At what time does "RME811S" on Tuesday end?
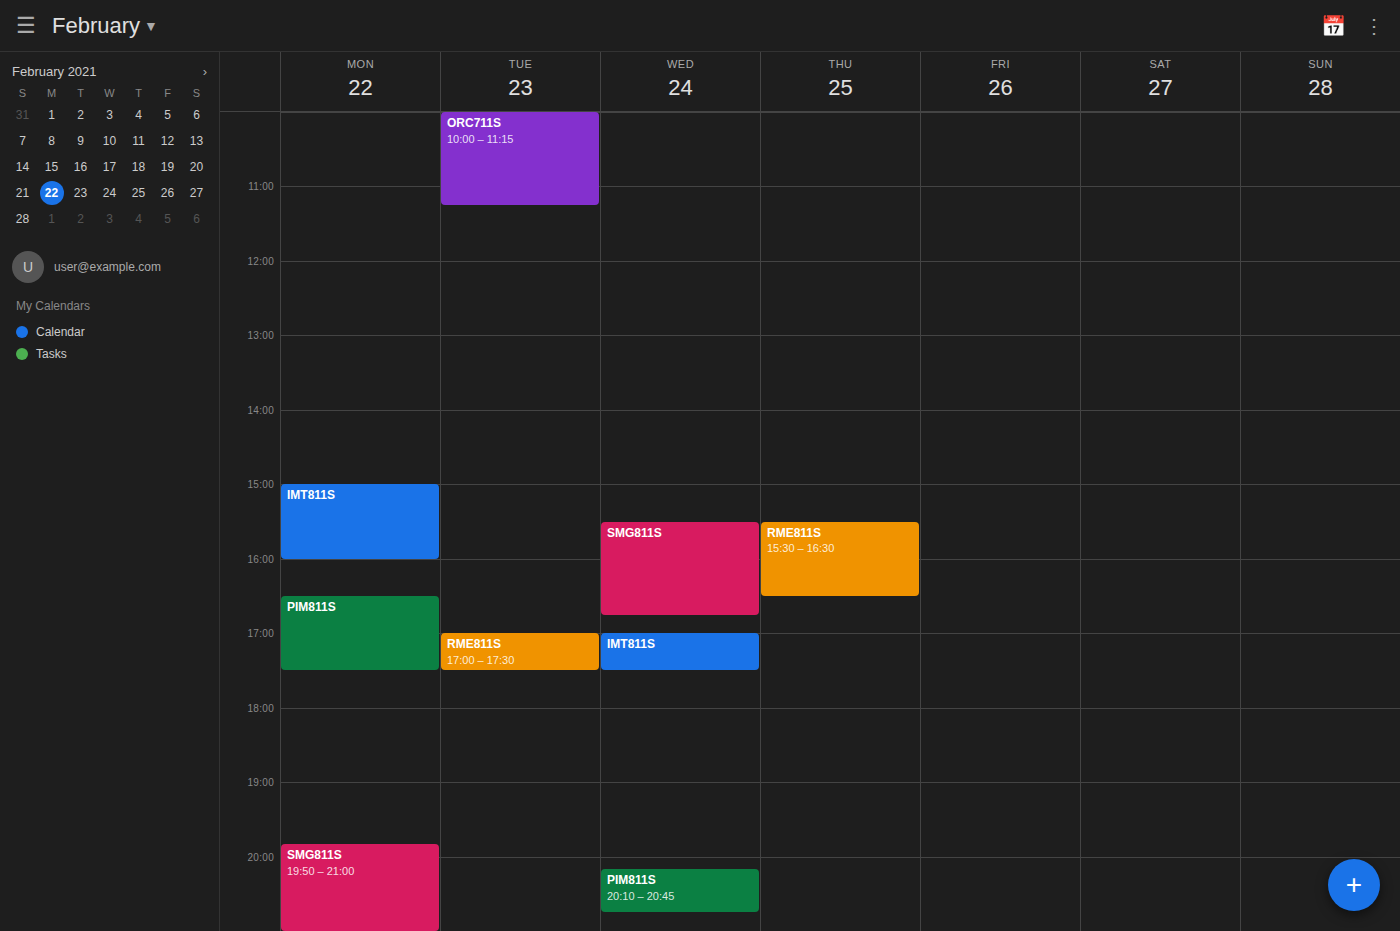
5:30 PM